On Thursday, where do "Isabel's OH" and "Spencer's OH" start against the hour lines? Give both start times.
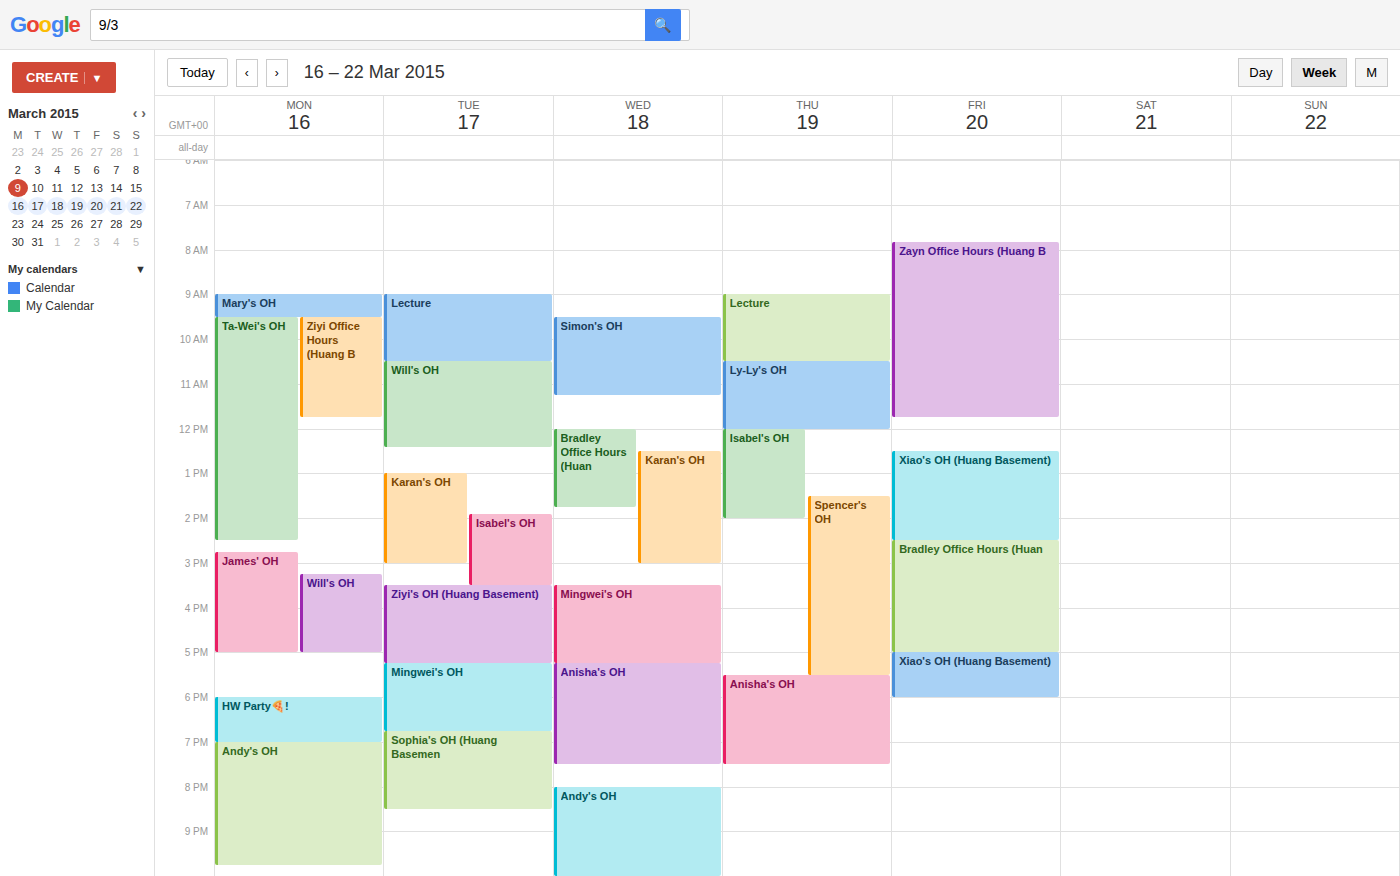
"Isabel's OH": 12:00, exactly on the 12:00 line. "Spencer's OH": 13:30, halfway between the 13:00 and 14:00 lines.